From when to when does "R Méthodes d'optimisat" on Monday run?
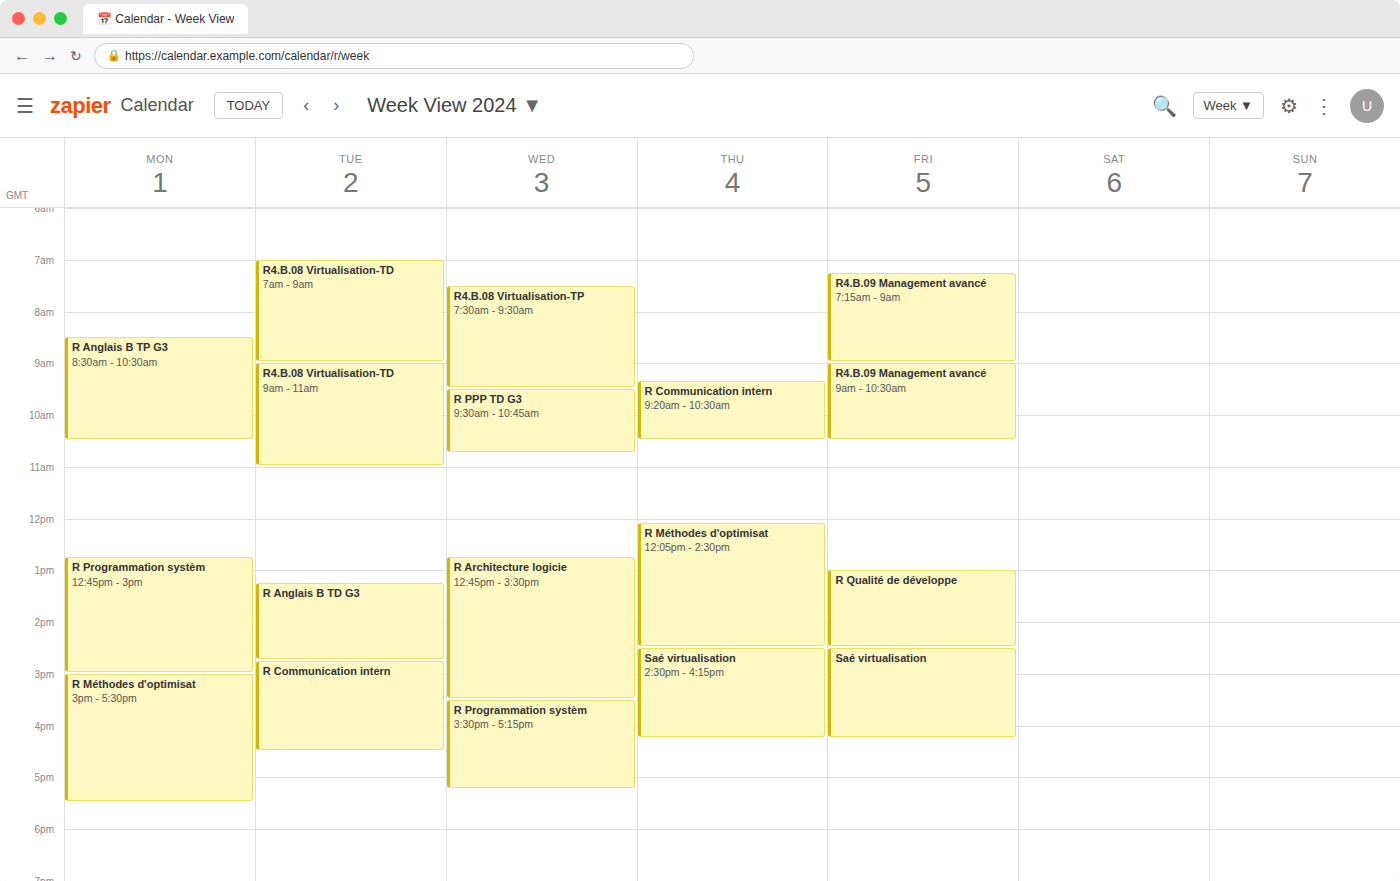
3:00 PM to 5:30 PM